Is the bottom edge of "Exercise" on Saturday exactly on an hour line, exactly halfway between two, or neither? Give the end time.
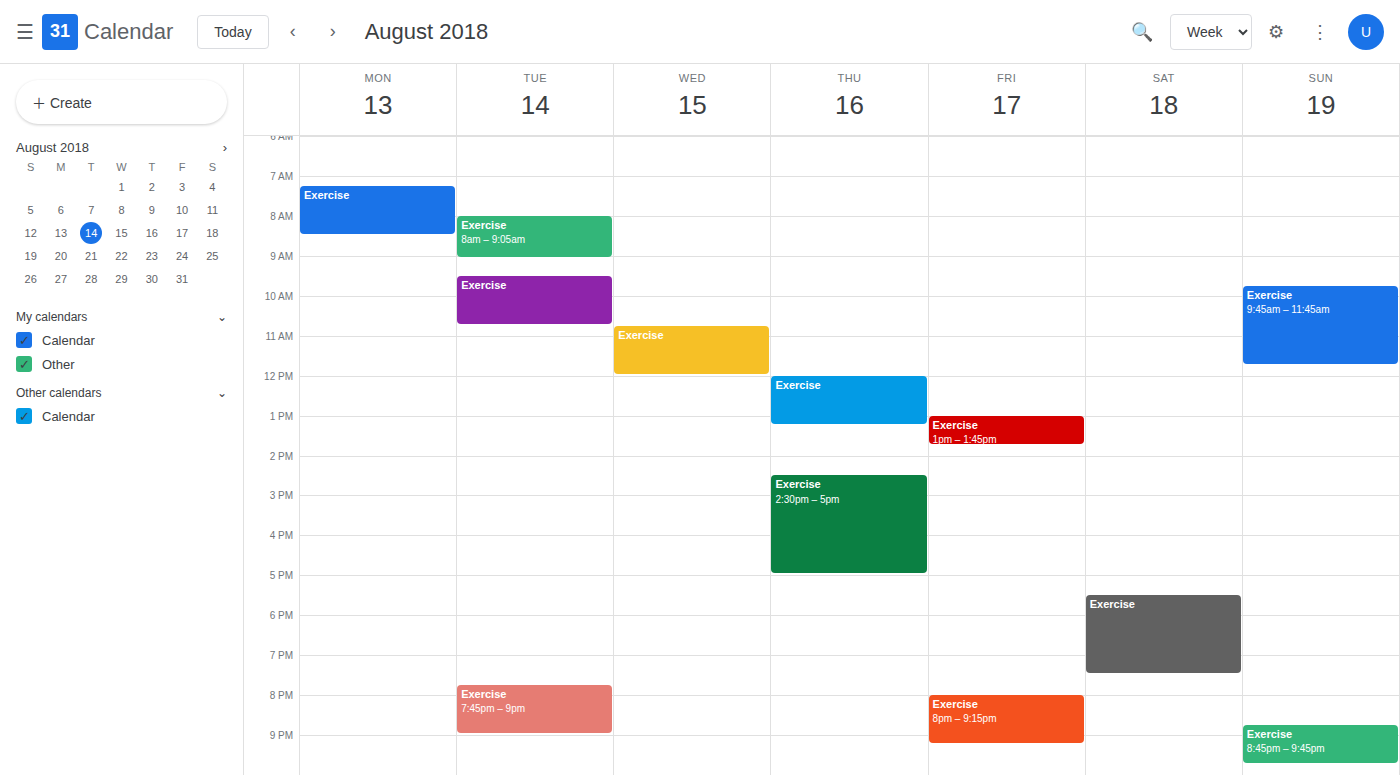
7:30 PM -- halfway between the 7 PM and 8 PM lines.